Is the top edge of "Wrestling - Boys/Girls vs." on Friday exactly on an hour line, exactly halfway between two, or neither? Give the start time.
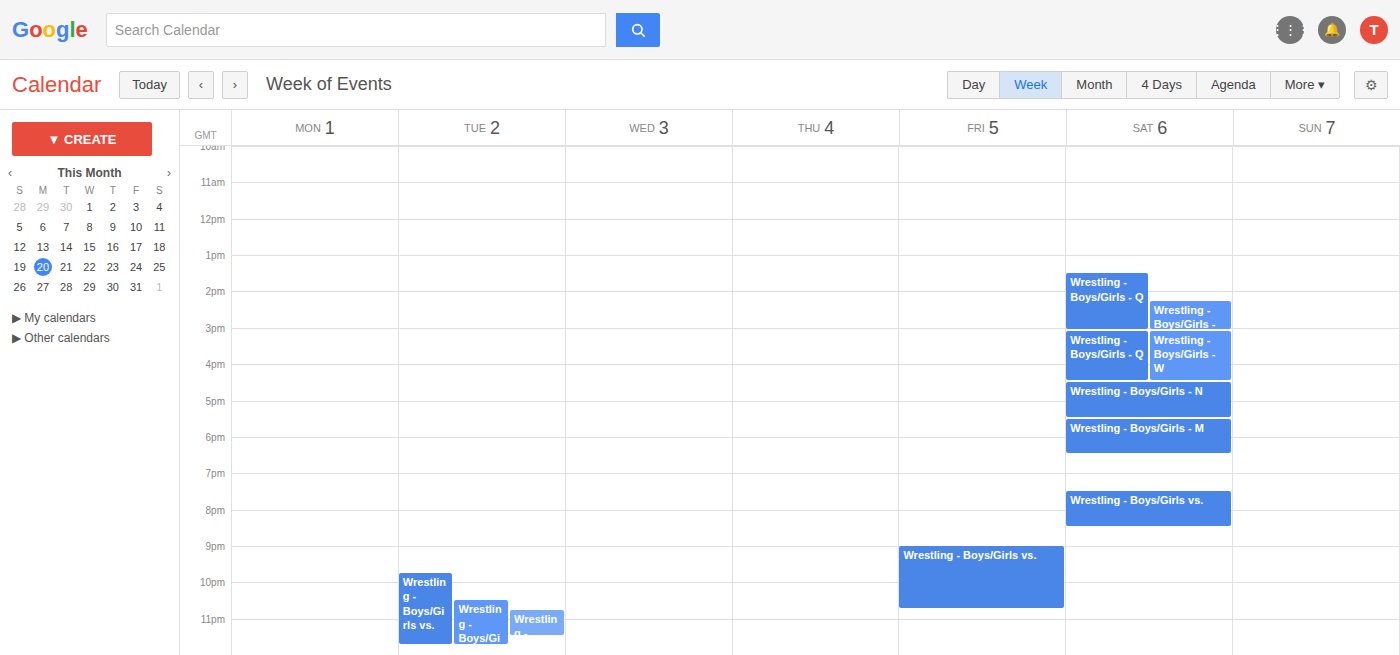
9:00 PM -- exactly on the 9 PM line.